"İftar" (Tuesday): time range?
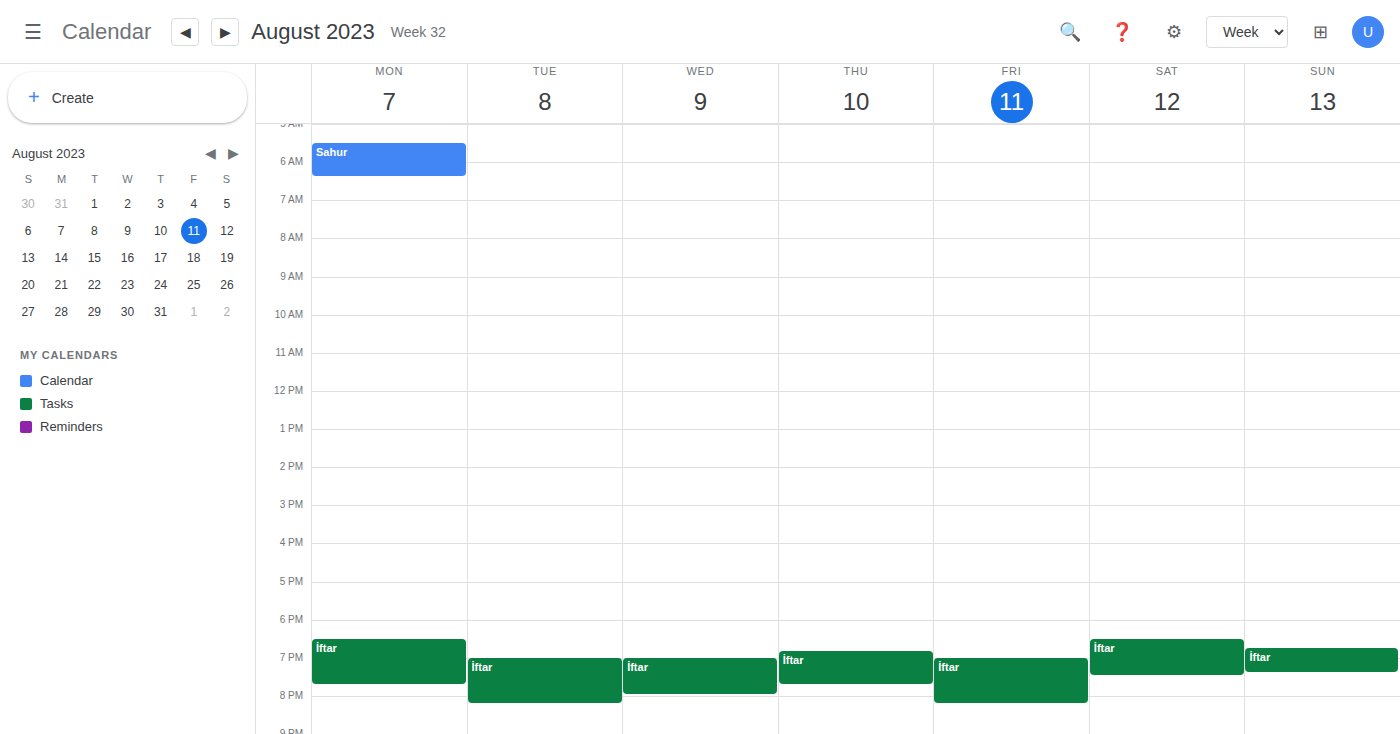
19:00 to 20:15